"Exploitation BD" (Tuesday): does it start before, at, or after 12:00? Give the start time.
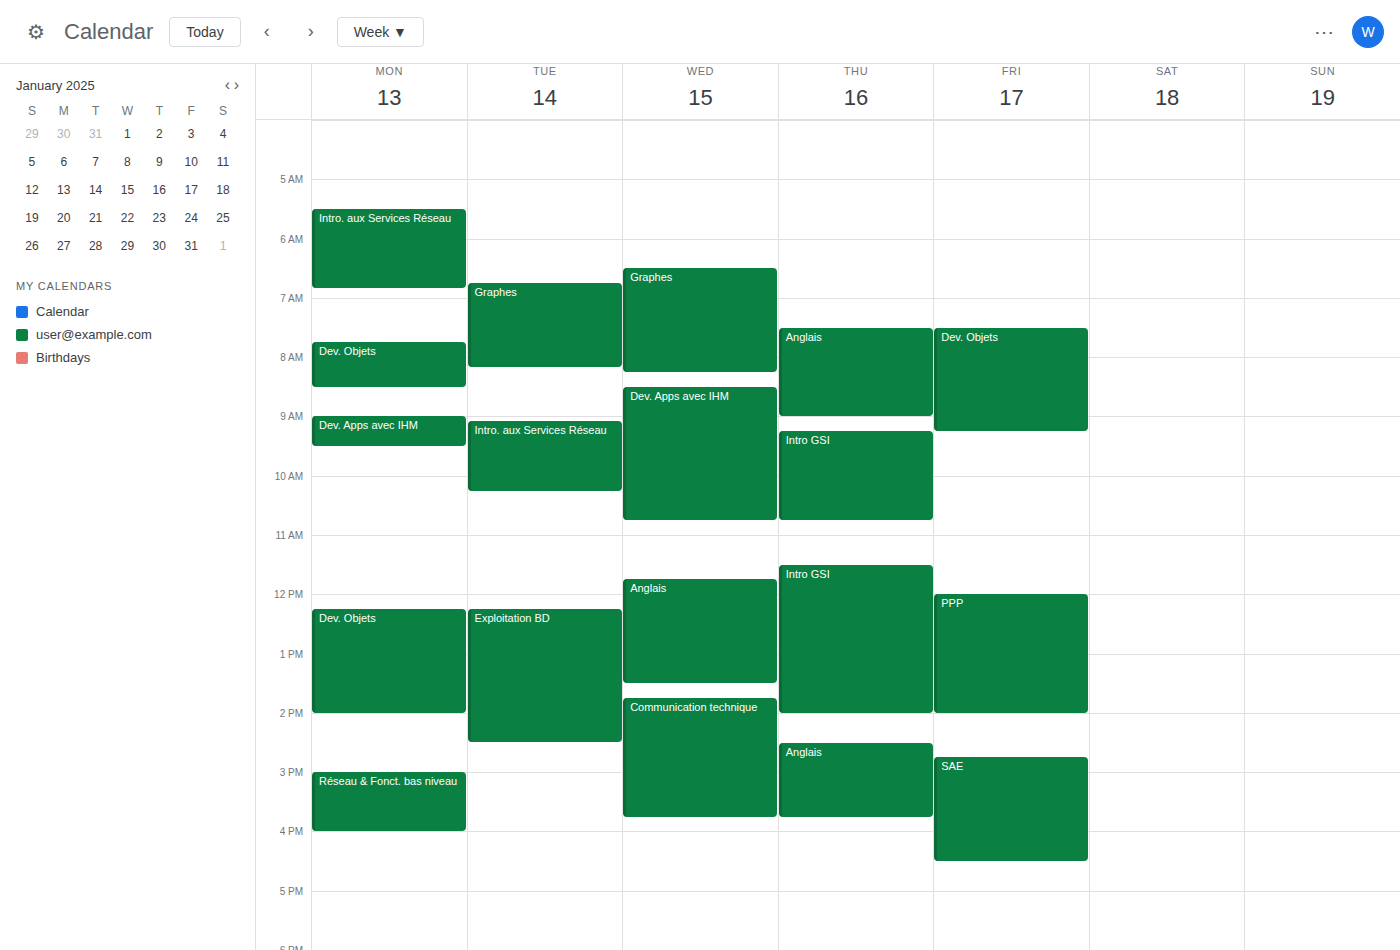
12:15 -- after 12:00, 15 minutes below the 12:00 line.